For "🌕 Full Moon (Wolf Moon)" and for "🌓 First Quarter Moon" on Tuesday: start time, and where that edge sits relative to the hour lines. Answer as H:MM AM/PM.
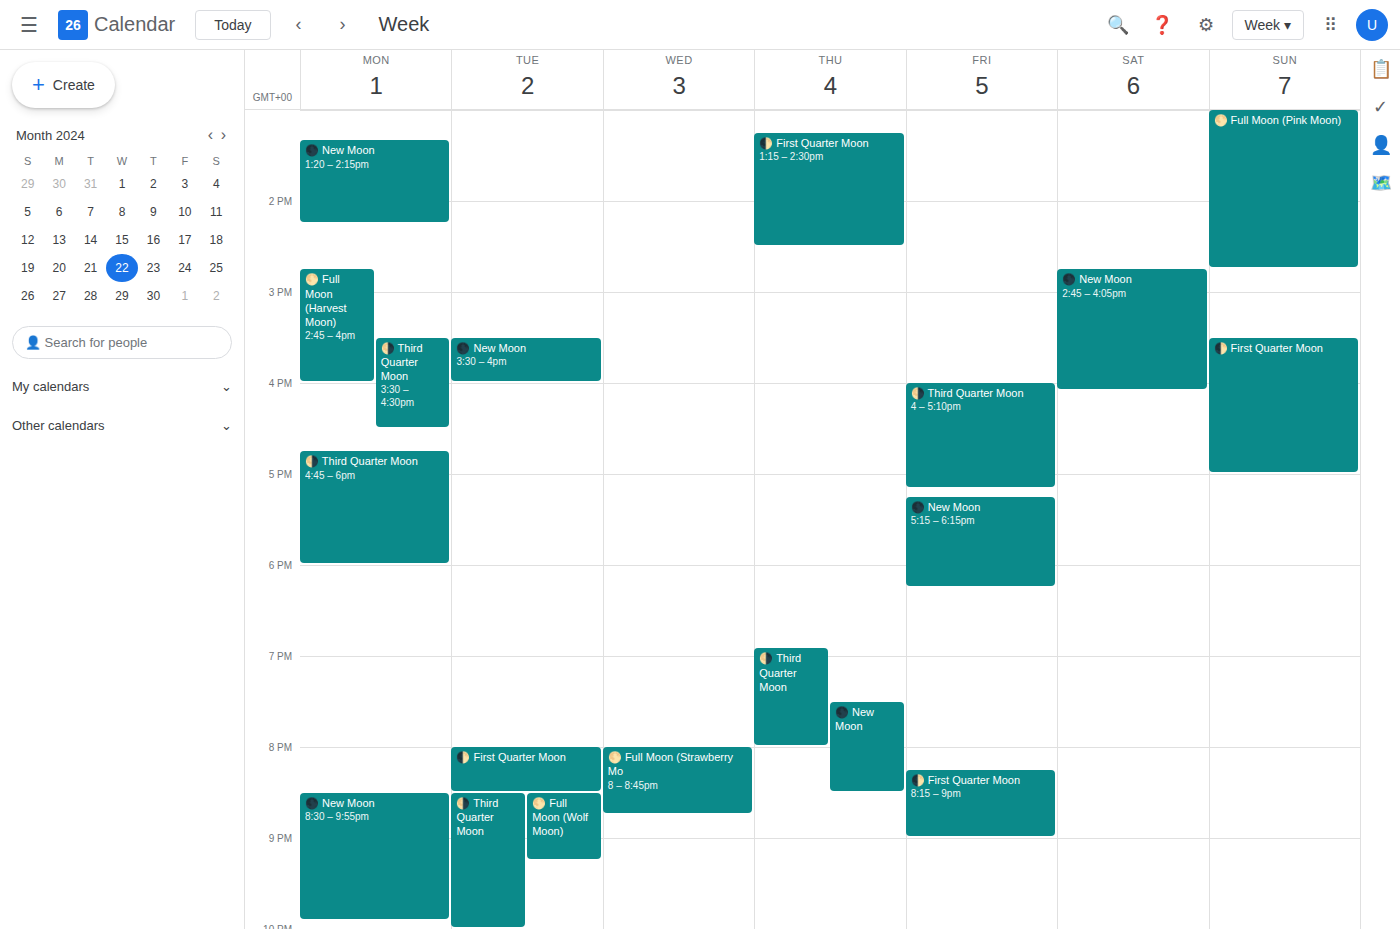
"🌕 Full Moon (Wolf Moon)": 8:30 PM, halfway between the 8 PM and 9 PM lines. "🌓 First Quarter Moon": 8:00 PM, exactly on the 8 PM line.